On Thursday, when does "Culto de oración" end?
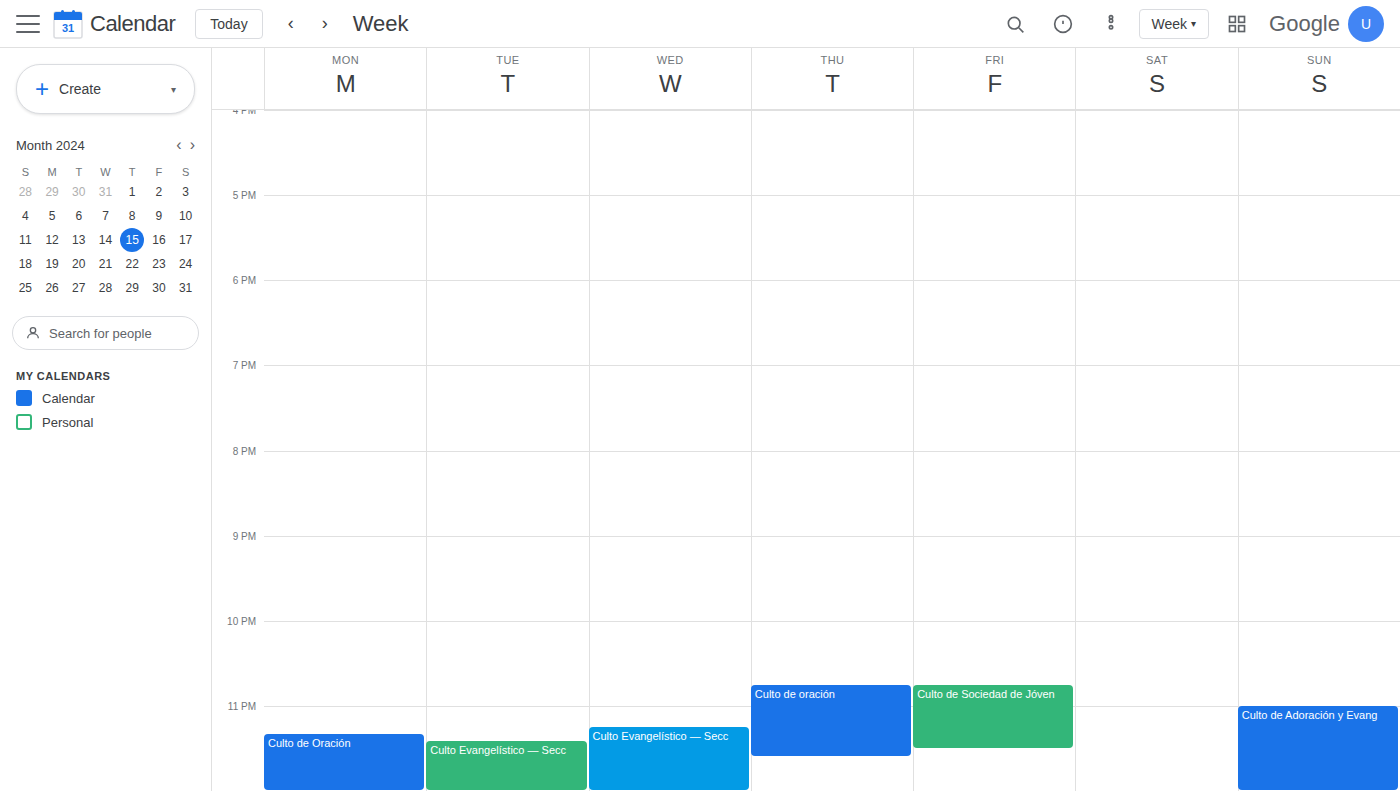
11:35 PM